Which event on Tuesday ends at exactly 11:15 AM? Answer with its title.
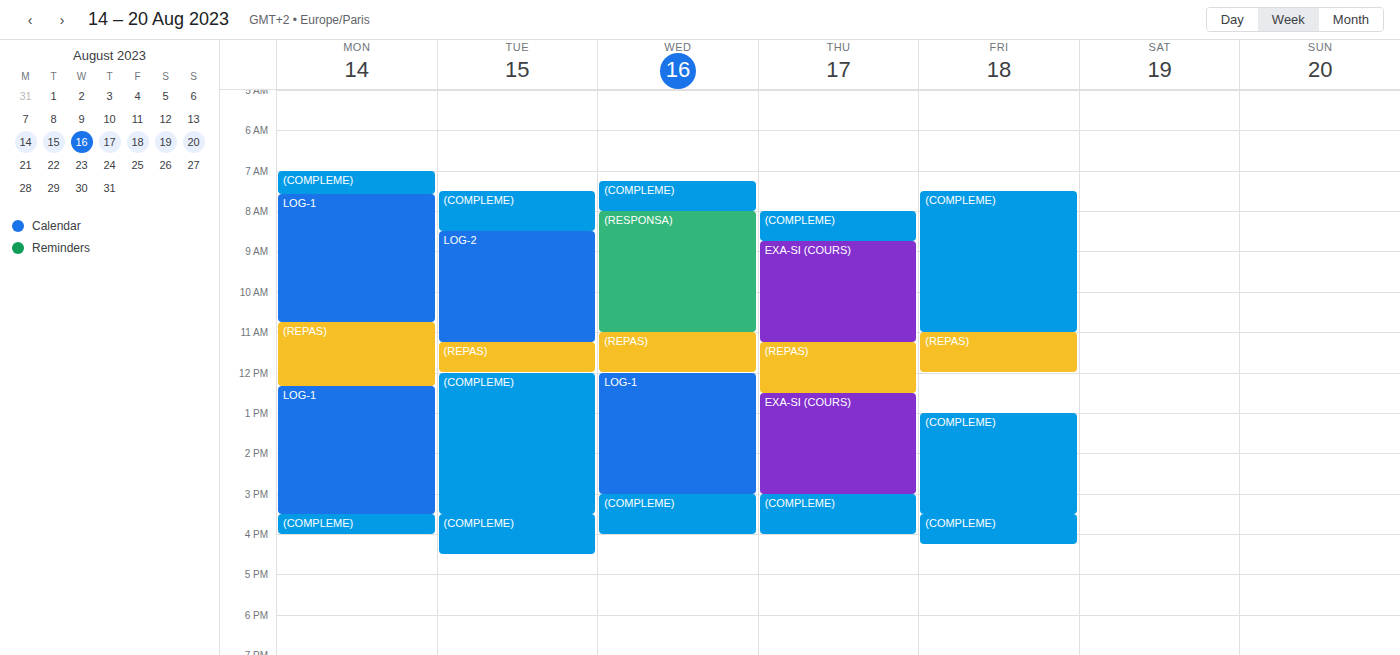
"LOG-2"